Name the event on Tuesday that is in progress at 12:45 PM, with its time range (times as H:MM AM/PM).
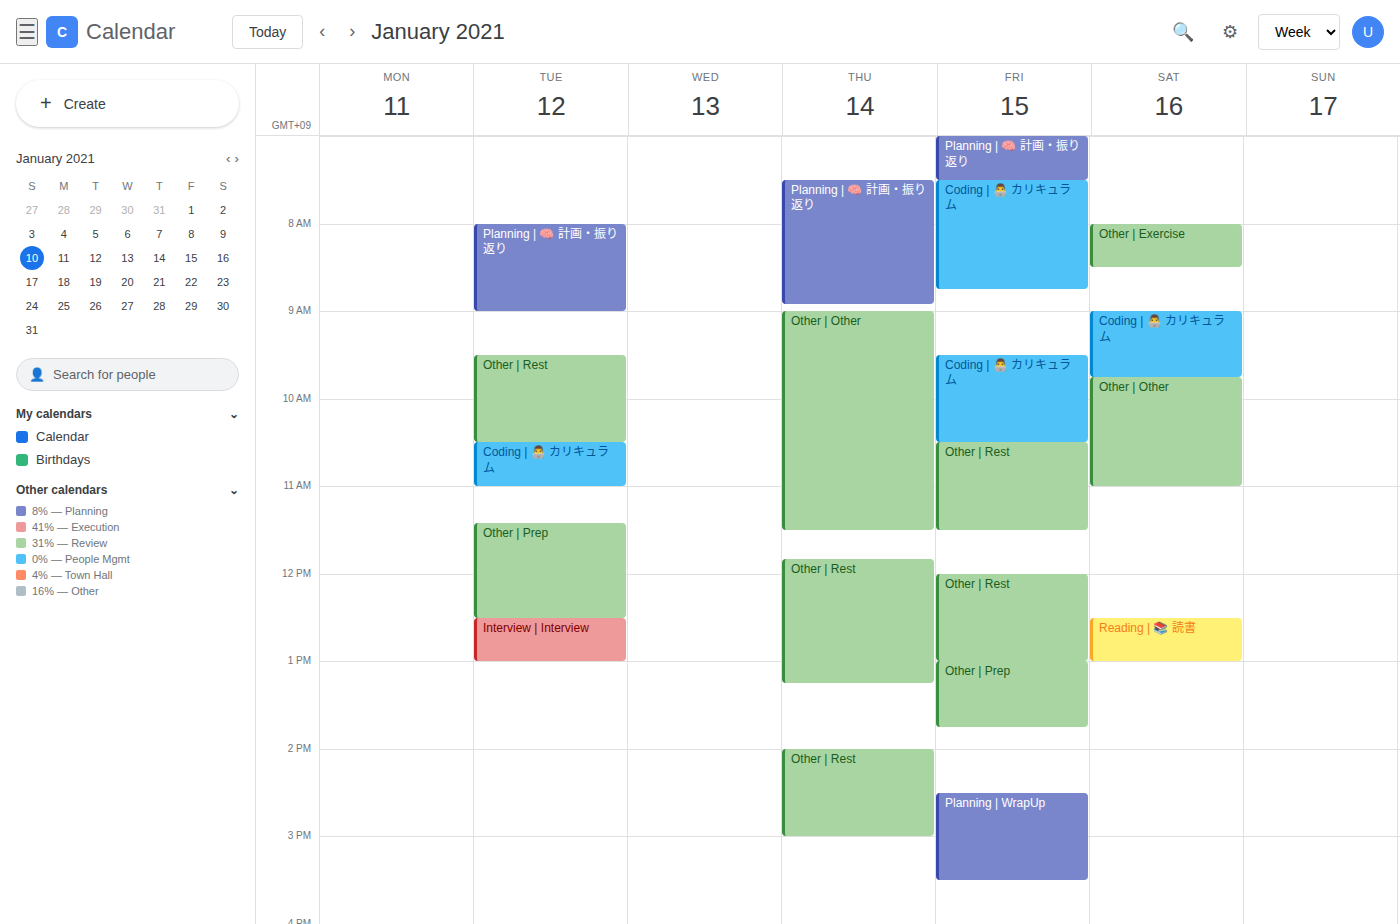
"Interview | Interview", 12:30 PM to 1:00 PM